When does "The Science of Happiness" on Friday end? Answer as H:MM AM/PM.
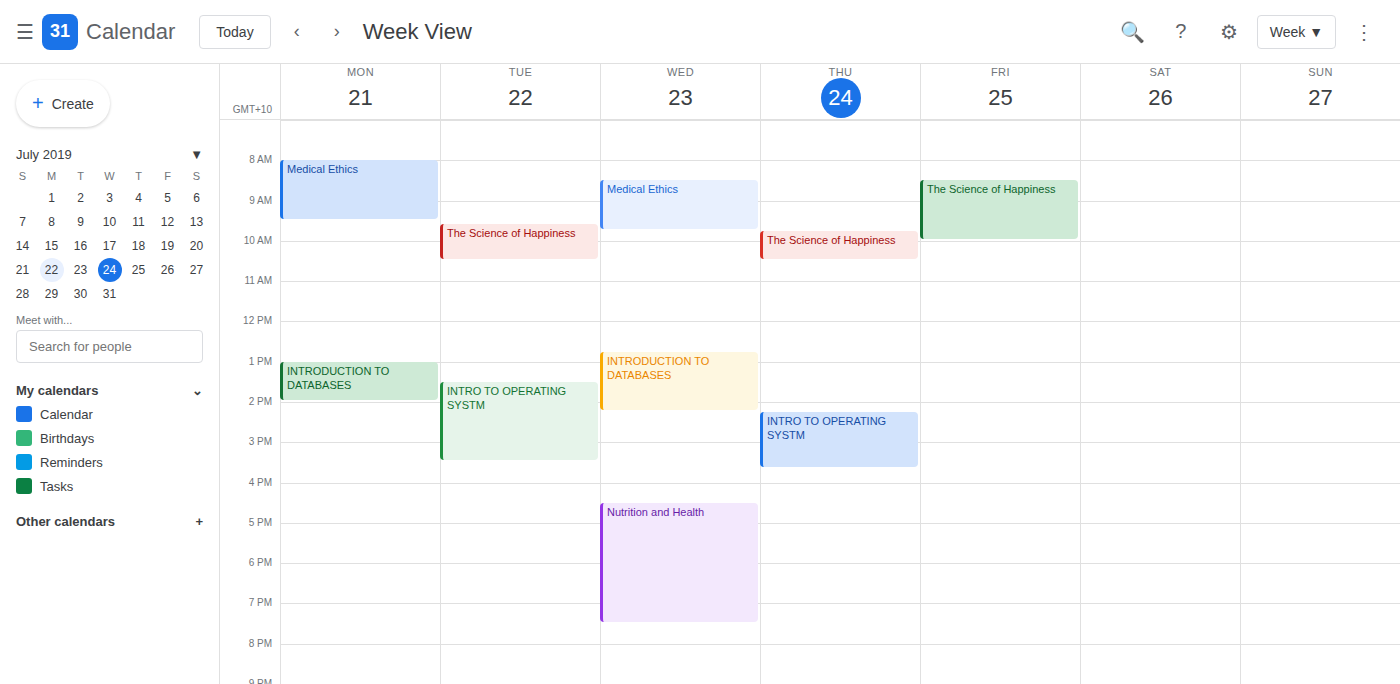
10:00 AM